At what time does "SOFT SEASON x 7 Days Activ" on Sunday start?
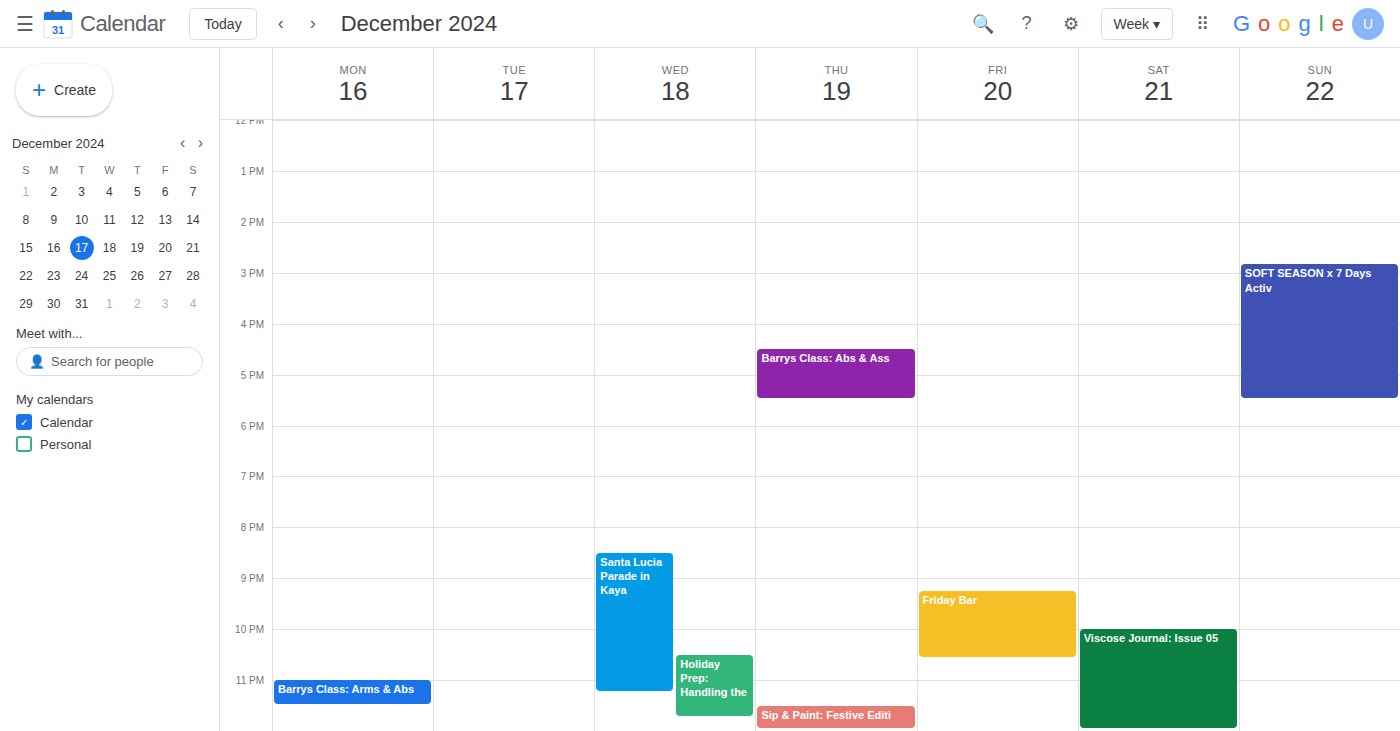
2:50 PM